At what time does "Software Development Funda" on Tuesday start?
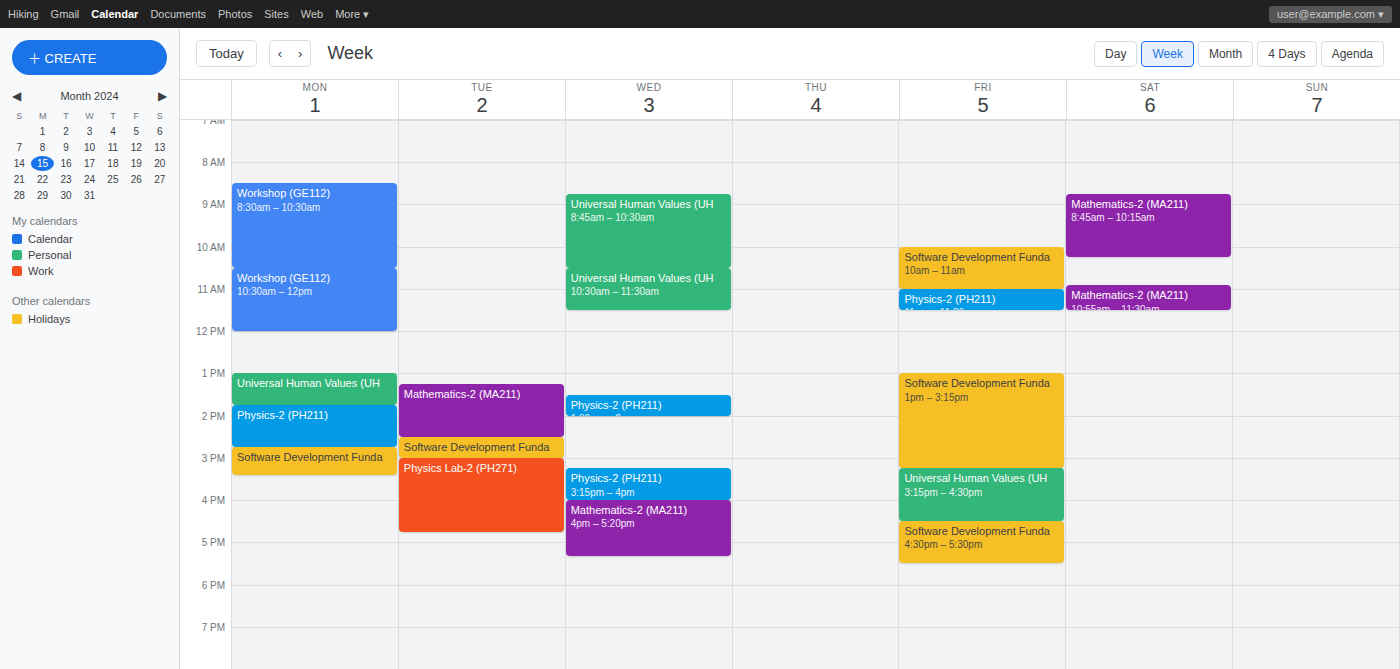
2:30 PM